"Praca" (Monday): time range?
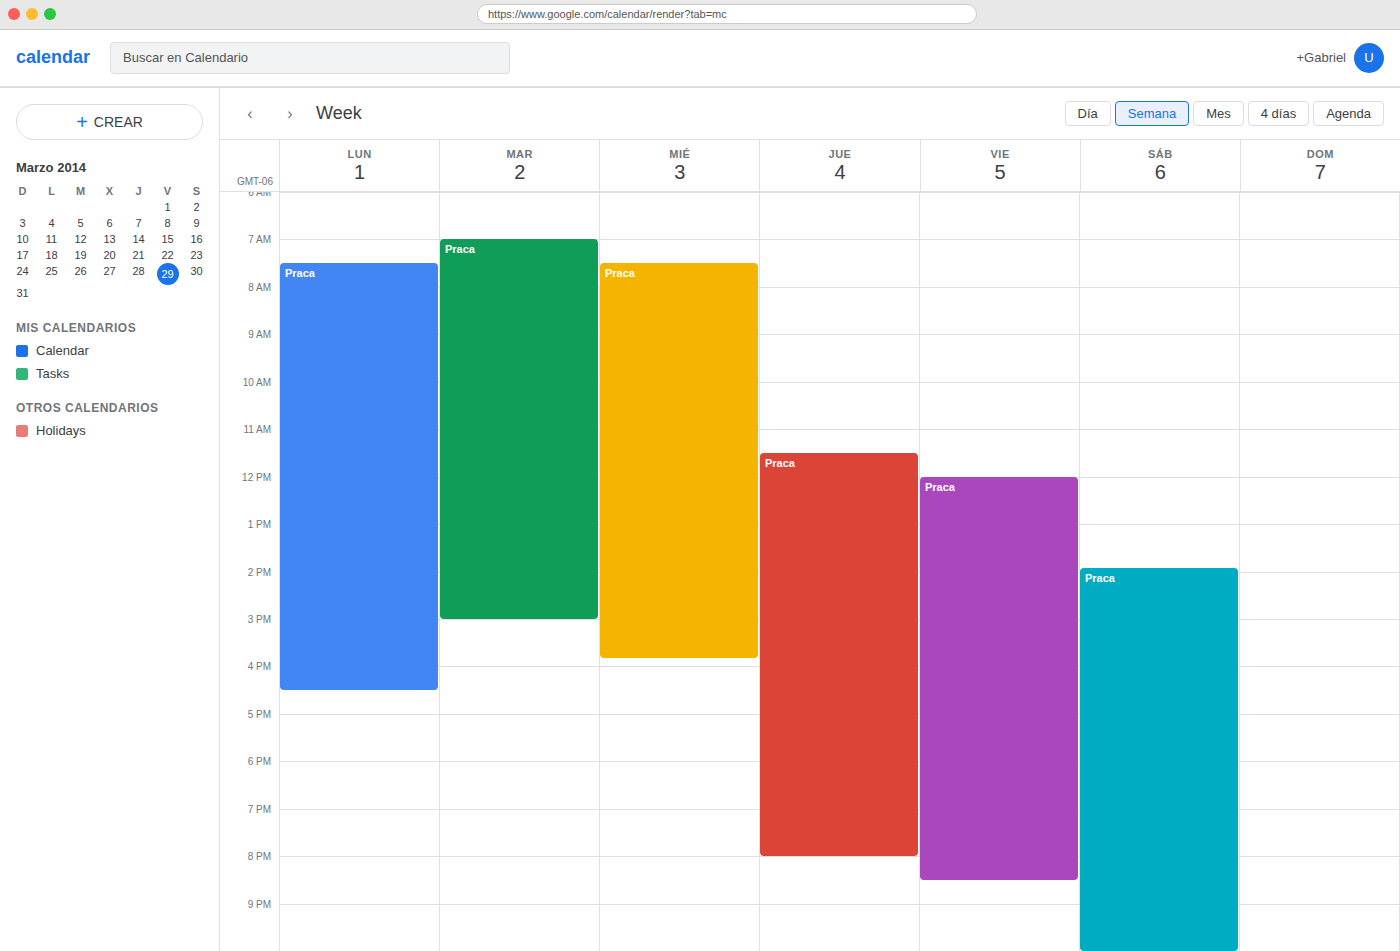
7:30 AM to 4:30 PM